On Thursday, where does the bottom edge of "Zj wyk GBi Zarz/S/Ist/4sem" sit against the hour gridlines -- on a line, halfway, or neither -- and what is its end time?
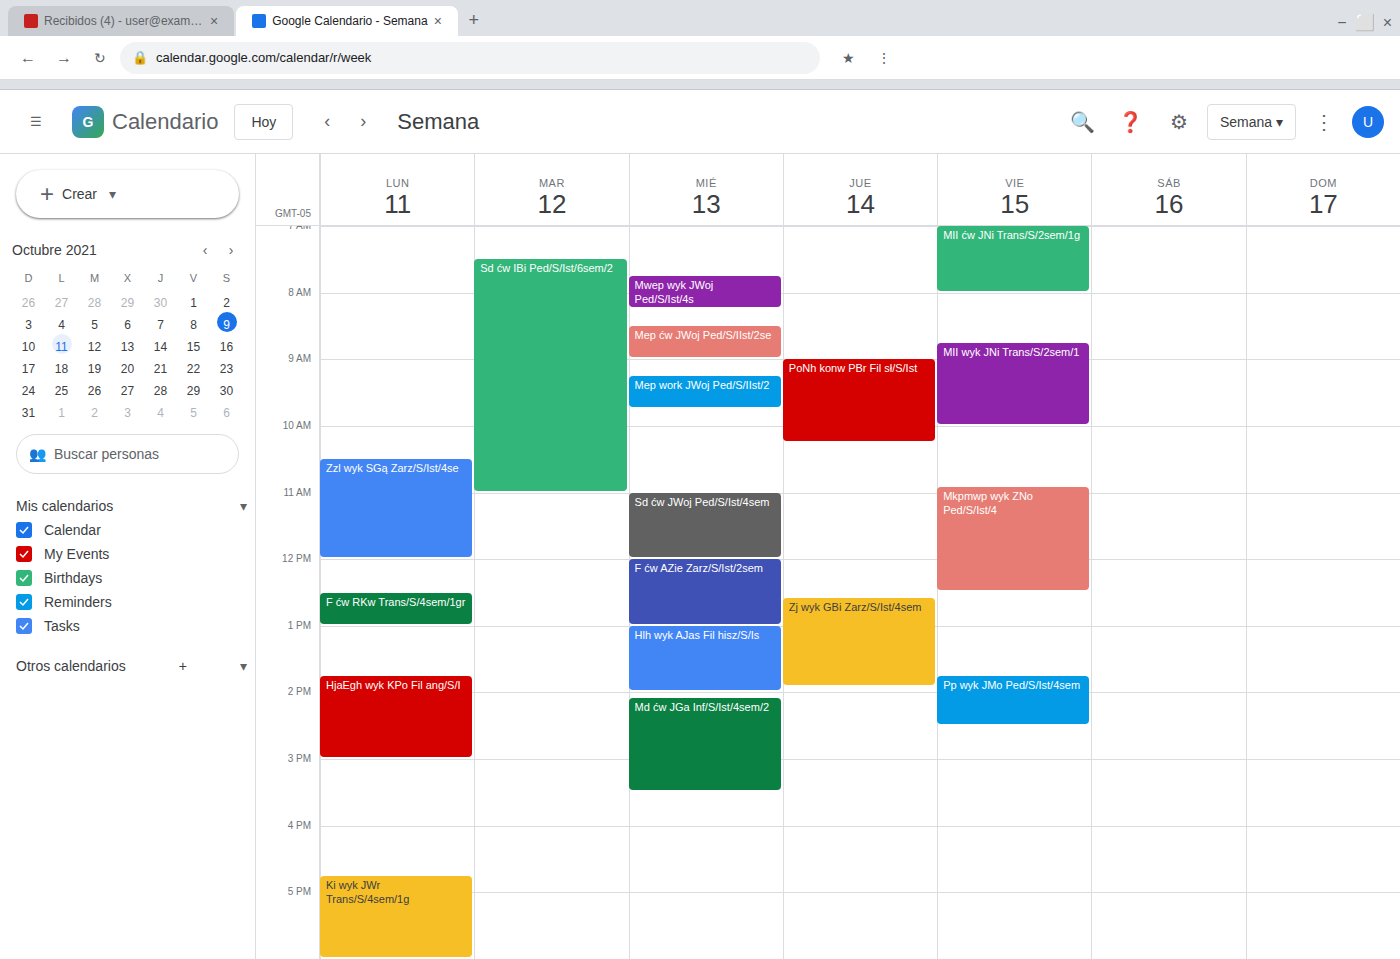
1:55 PM -- neither: 55 minutes below the 1 PM line and 5 minutes above the 2 PM line.